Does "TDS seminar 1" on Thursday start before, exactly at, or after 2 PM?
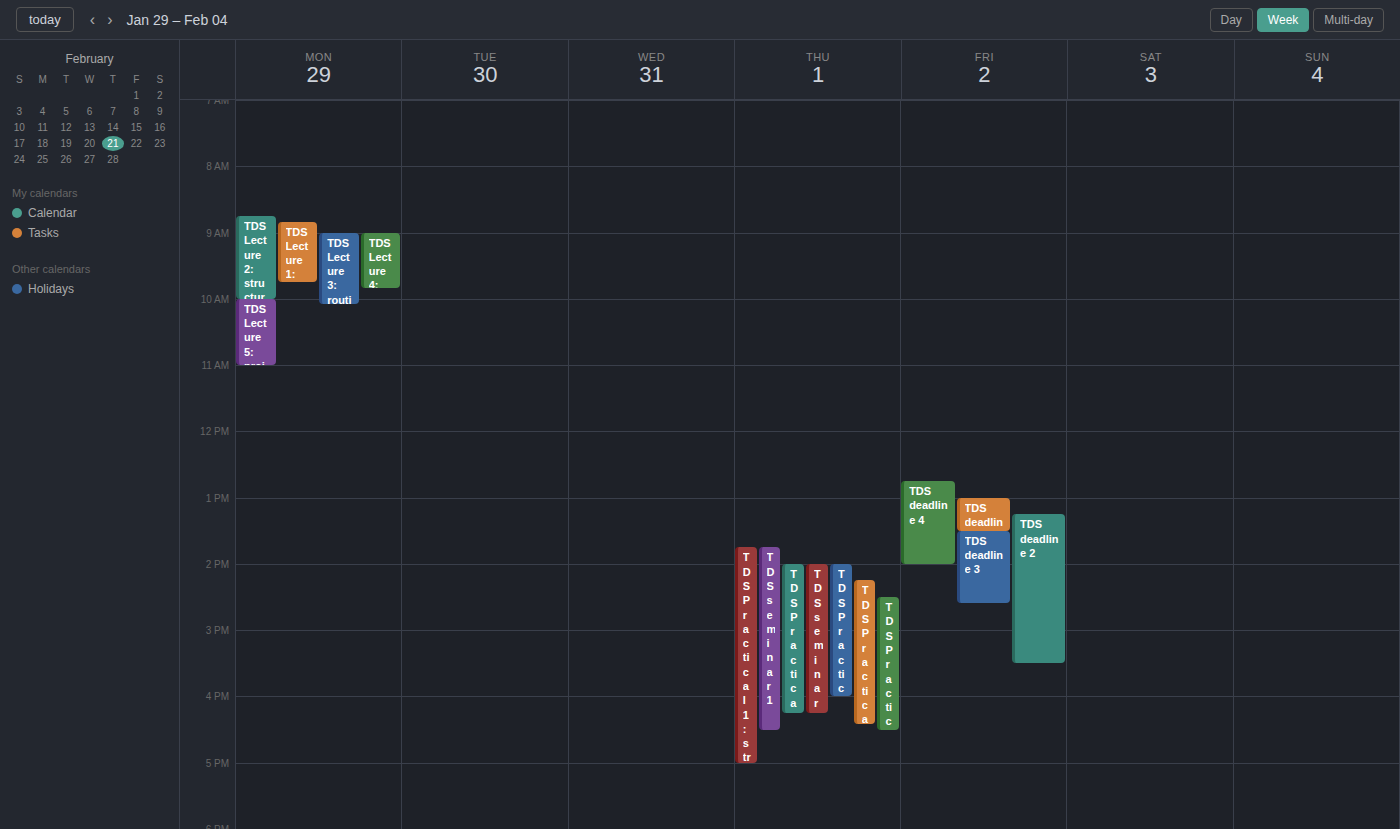
1:45 PM -- before 2 PM, 15 minutes above the 2 PM line.